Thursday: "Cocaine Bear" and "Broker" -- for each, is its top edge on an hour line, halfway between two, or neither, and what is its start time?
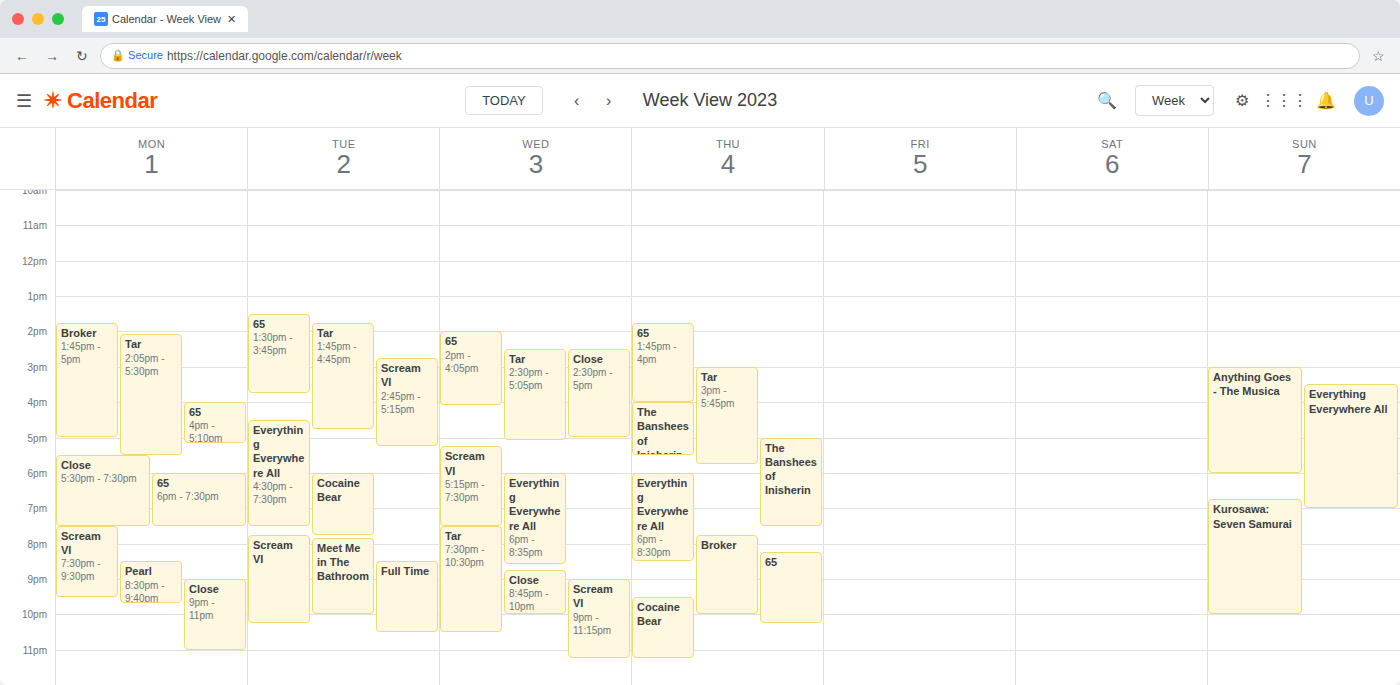
"Cocaine Bear": 21:30, halfway between the 21:00 and 22:00 lines. "Broker": 19:45, neither: three quarters of the way from the 19:00 line to the 20:00 line.